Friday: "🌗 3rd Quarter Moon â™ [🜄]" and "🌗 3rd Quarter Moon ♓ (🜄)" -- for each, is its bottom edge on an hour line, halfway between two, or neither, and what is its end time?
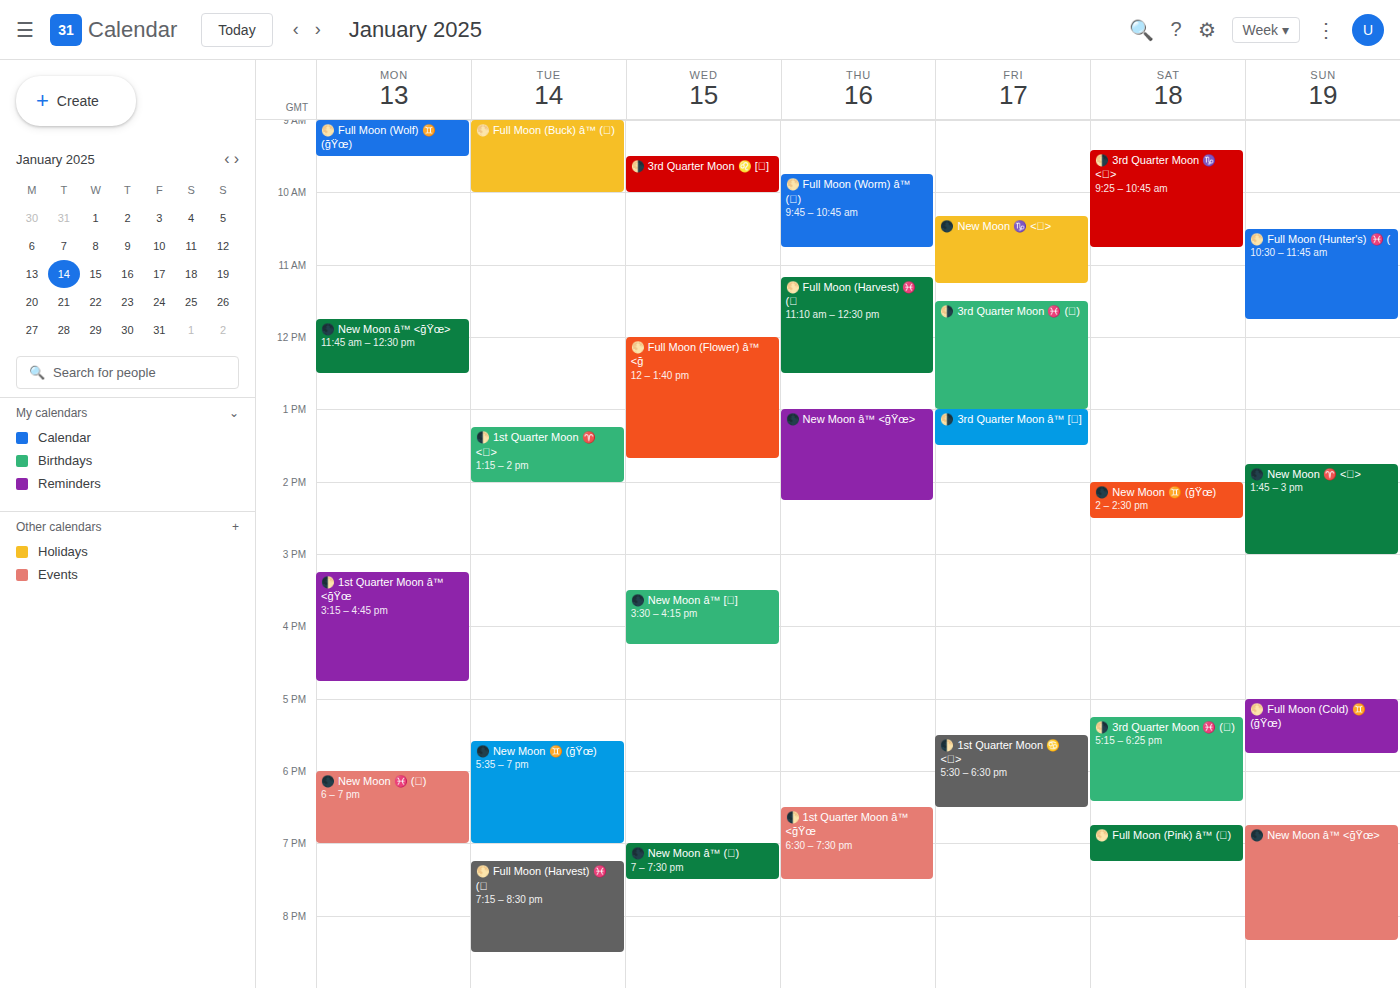
"🌗 3rd Quarter Moon â™ [🜄]": 1:30 PM, halfway between the 1 PM and 2 PM lines. "🌗 3rd Quarter Moon ♓ (🜄)": 1:00 PM, exactly on the 1 PM line.